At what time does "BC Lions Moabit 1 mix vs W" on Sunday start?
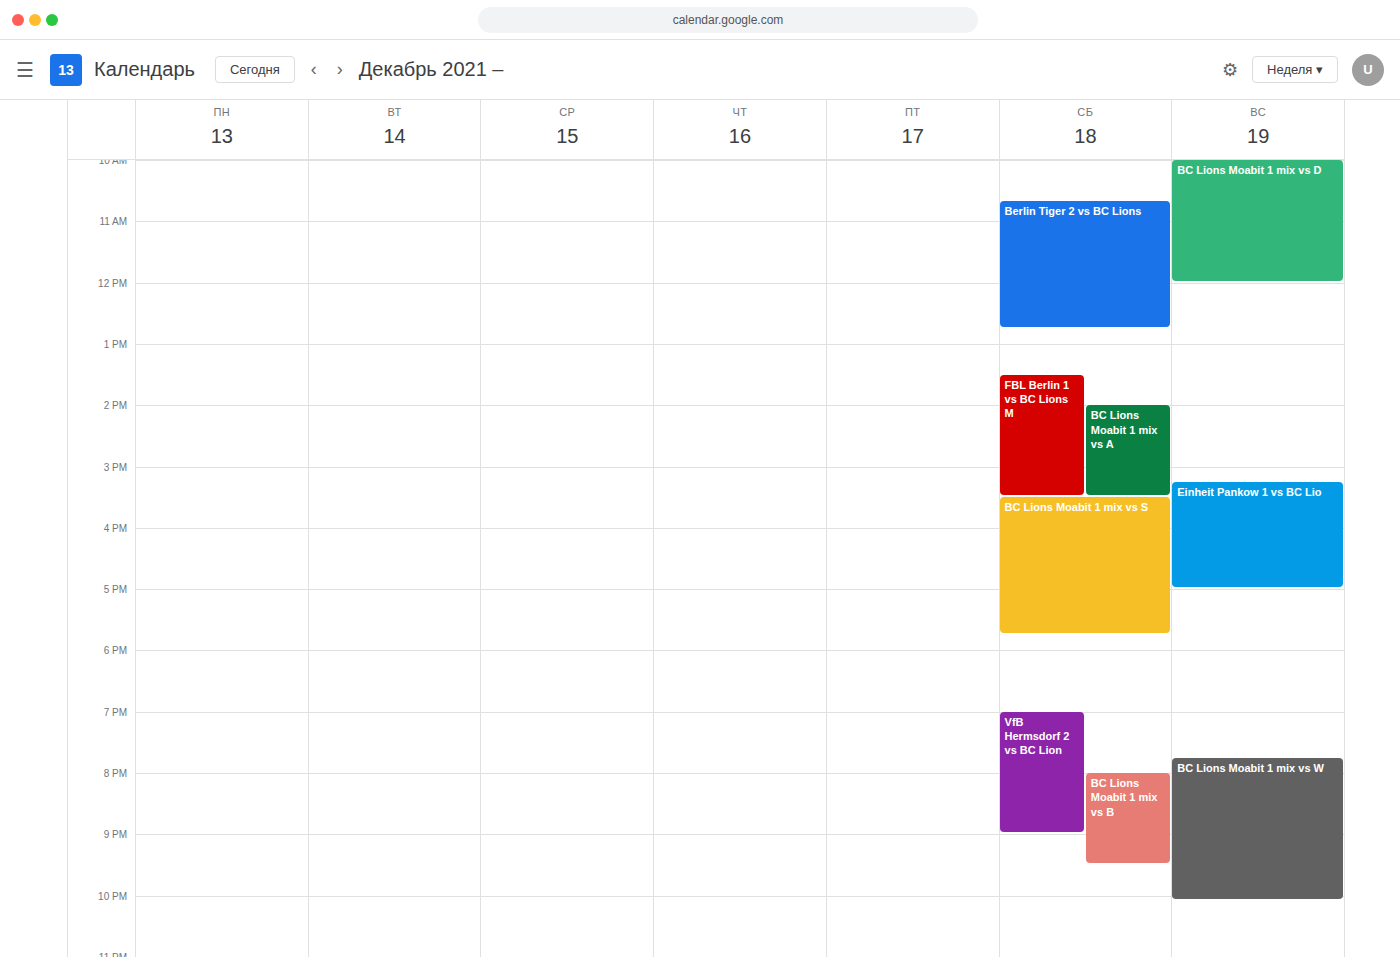
7:45 PM